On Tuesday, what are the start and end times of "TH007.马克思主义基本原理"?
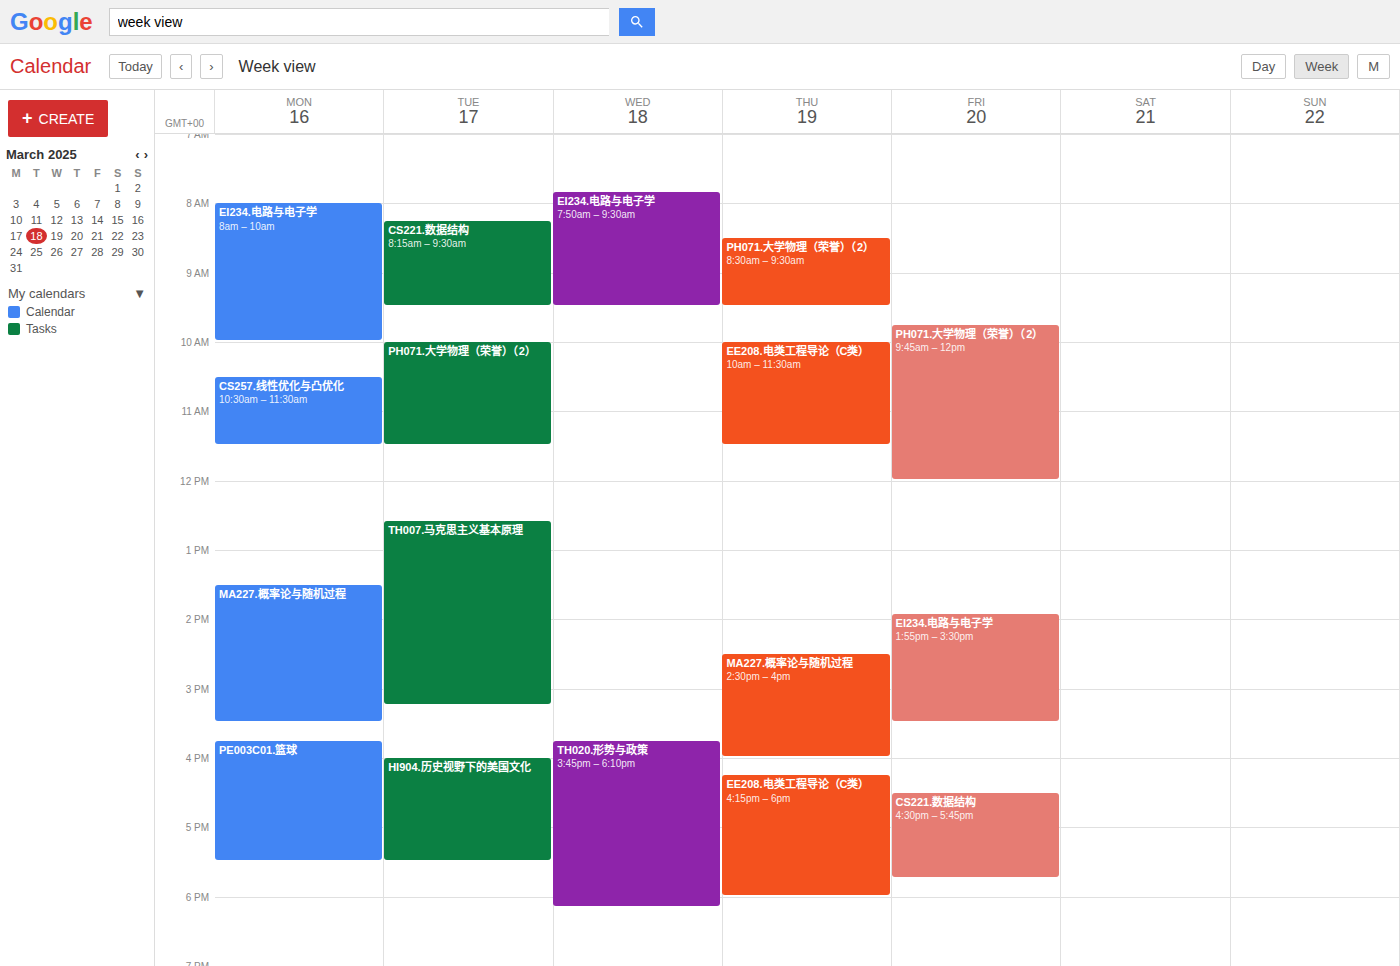
12:35 PM to 3:15 PM